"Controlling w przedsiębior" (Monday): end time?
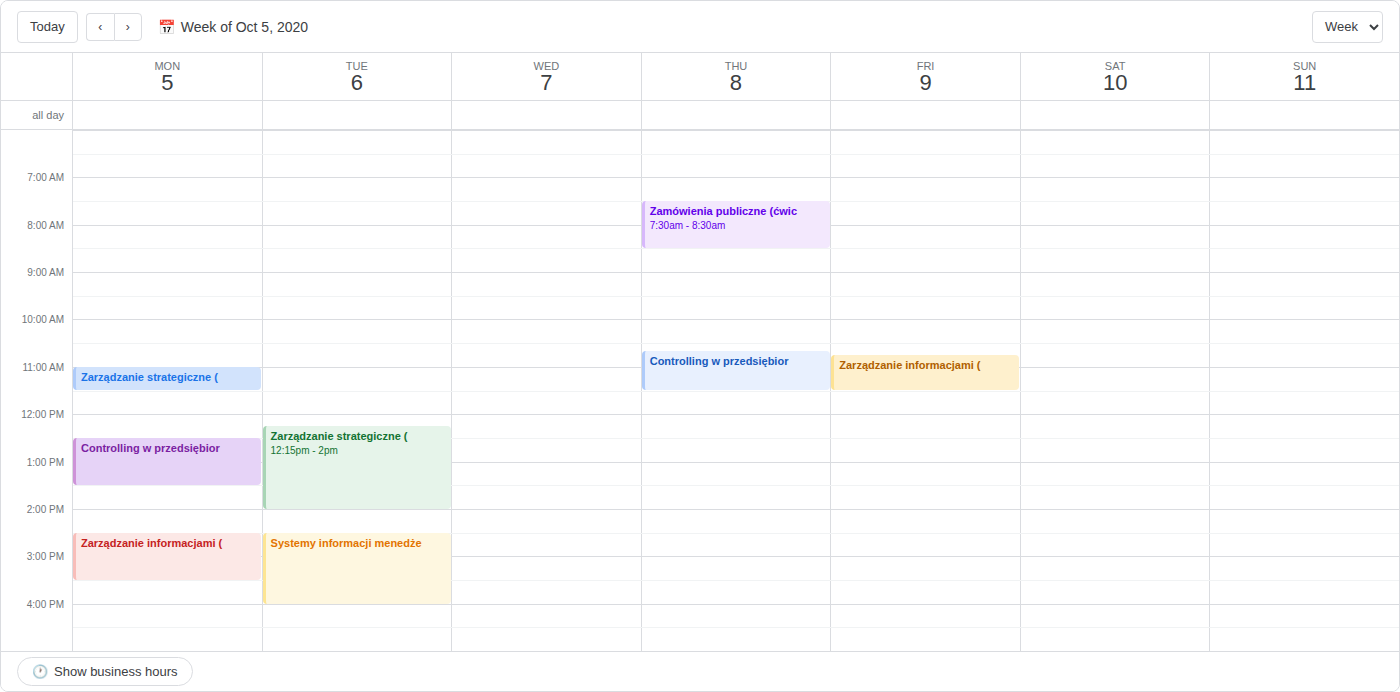
1:30 PM